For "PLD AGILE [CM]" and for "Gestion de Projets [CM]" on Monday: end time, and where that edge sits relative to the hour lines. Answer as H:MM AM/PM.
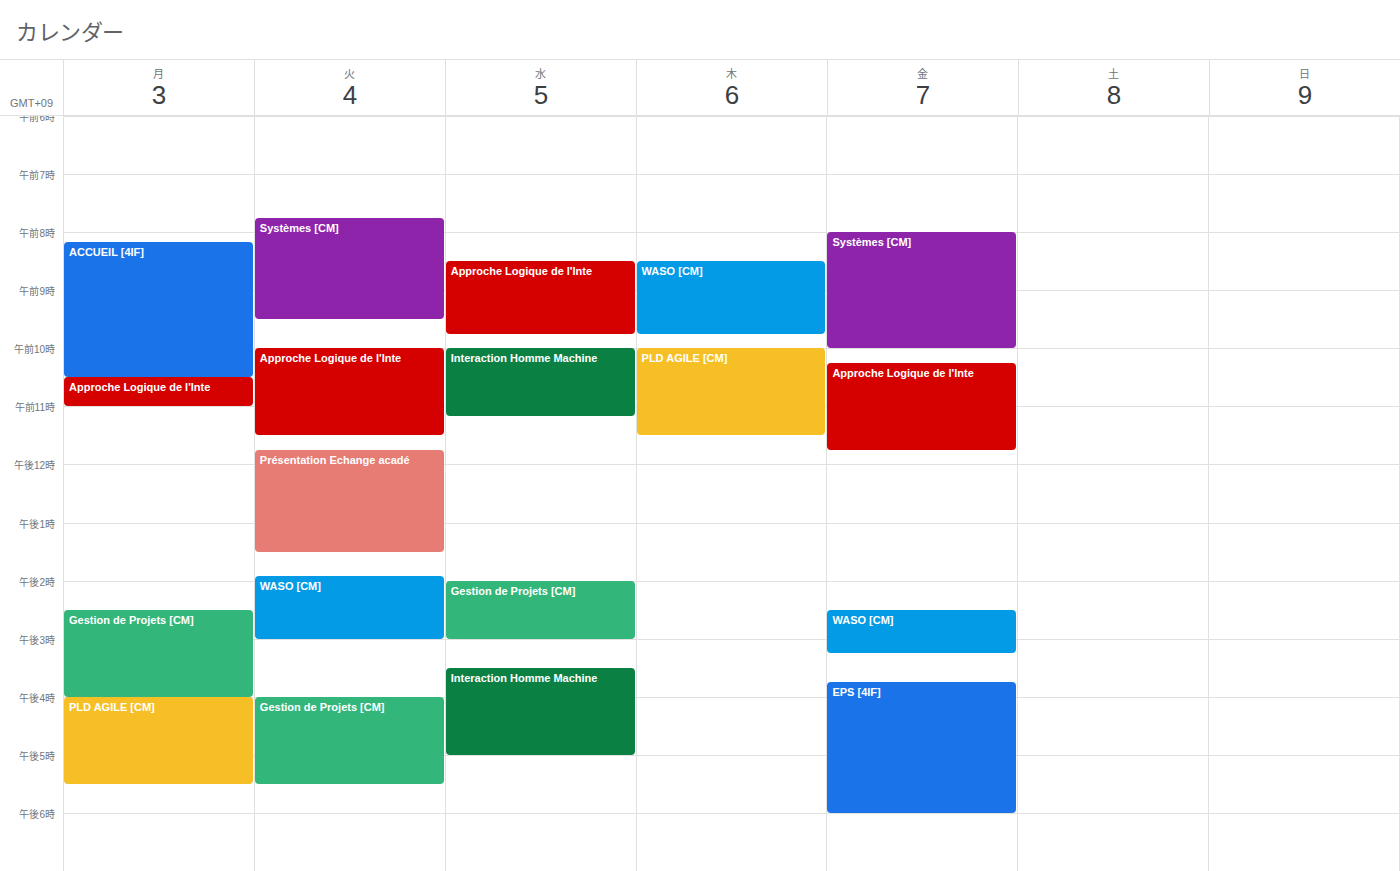
"PLD AGILE [CM]": 5:30 PM, halfway between the 5 PM and 6 PM lines. "Gestion de Projets [CM]": 4:00 PM, exactly on the 4 PM line.